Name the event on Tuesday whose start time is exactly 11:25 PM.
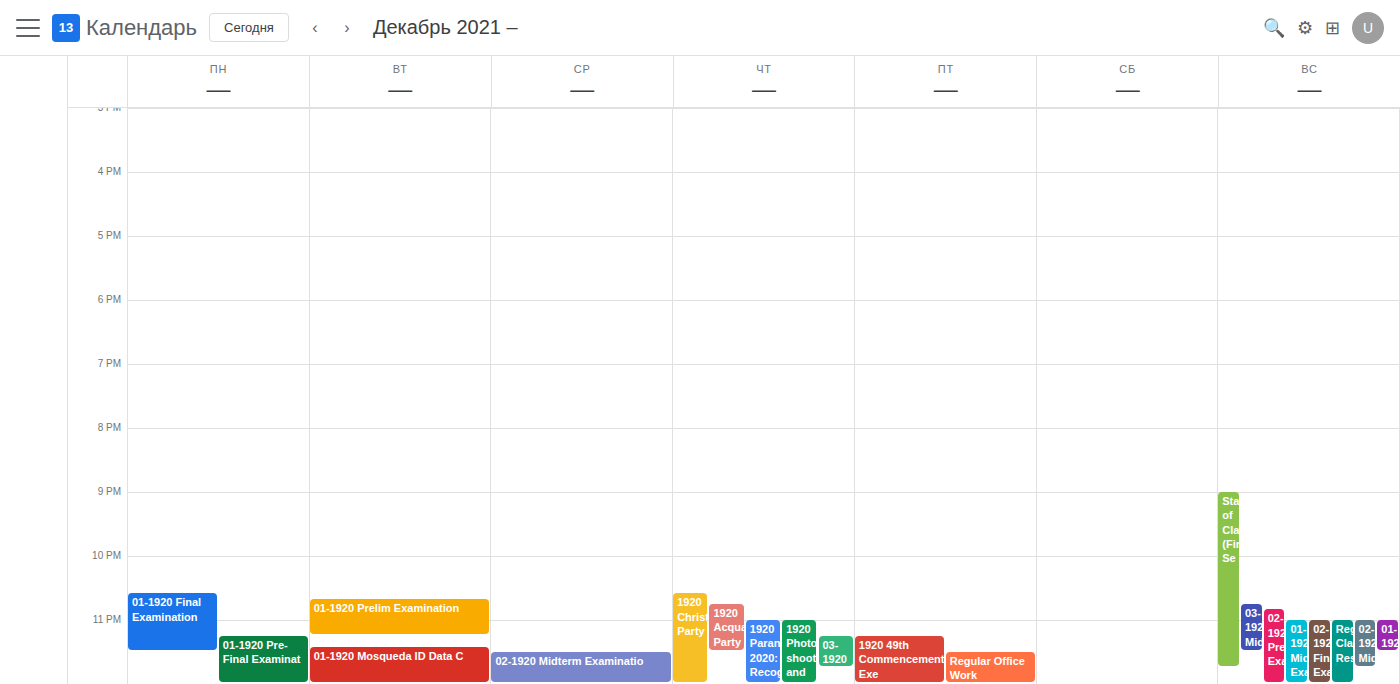
"01-1920 Mosqueda ID Data C"